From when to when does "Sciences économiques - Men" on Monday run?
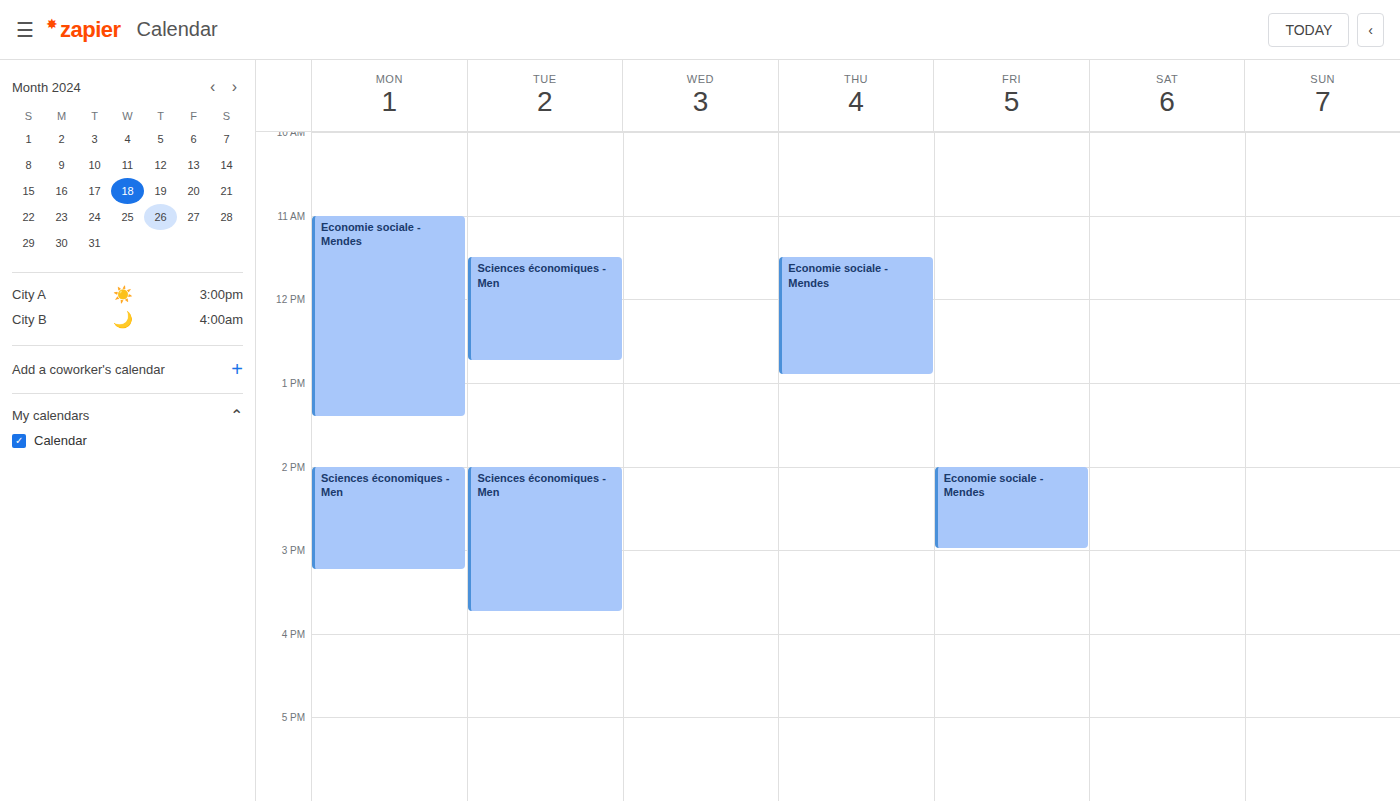
2:00 PM to 3:15 PM